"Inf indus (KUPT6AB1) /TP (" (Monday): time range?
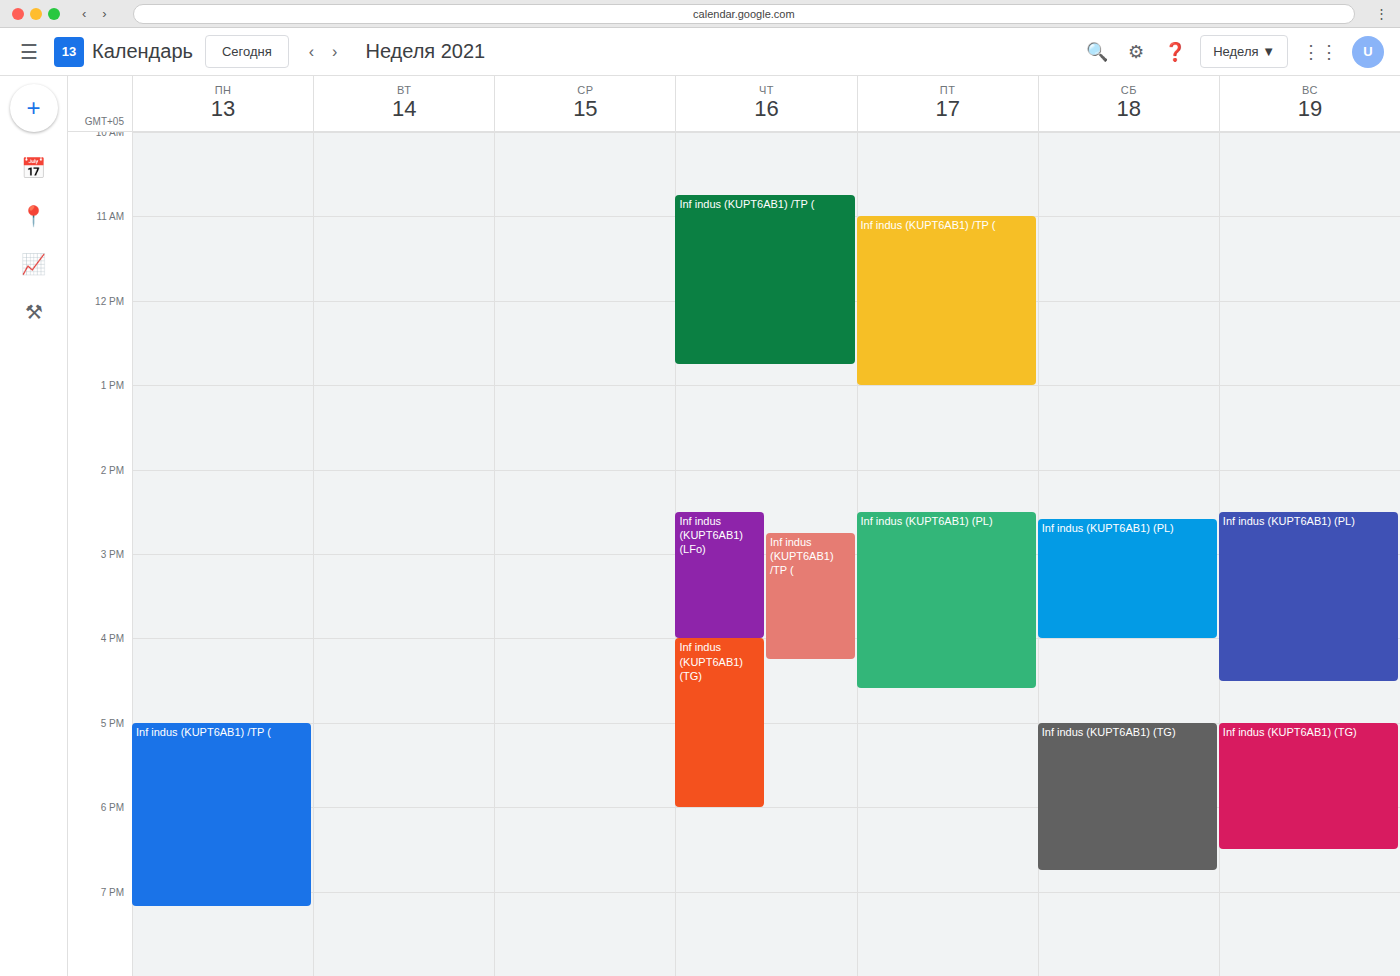
5:00 PM to 7:10 PM